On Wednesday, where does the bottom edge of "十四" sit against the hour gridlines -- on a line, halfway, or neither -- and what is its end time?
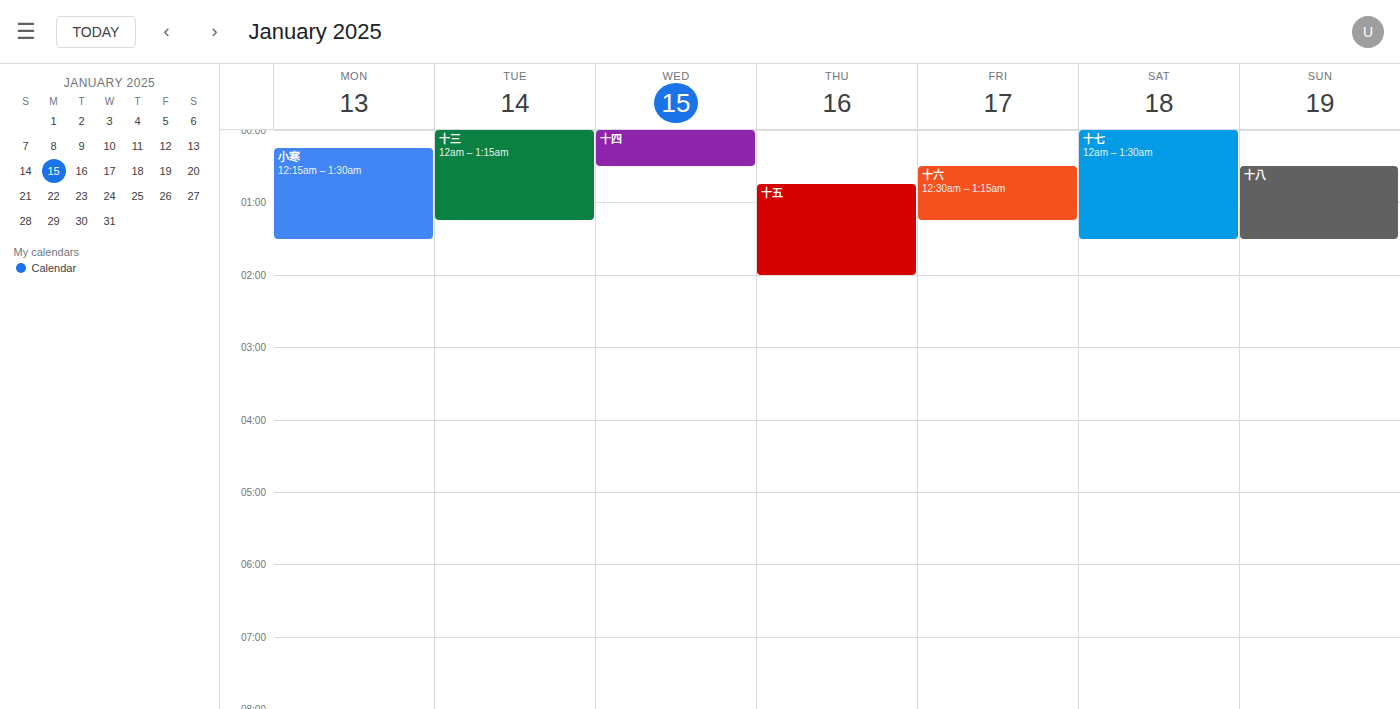
12:30 AM -- halfway between the 12 AM and 1 AM lines.